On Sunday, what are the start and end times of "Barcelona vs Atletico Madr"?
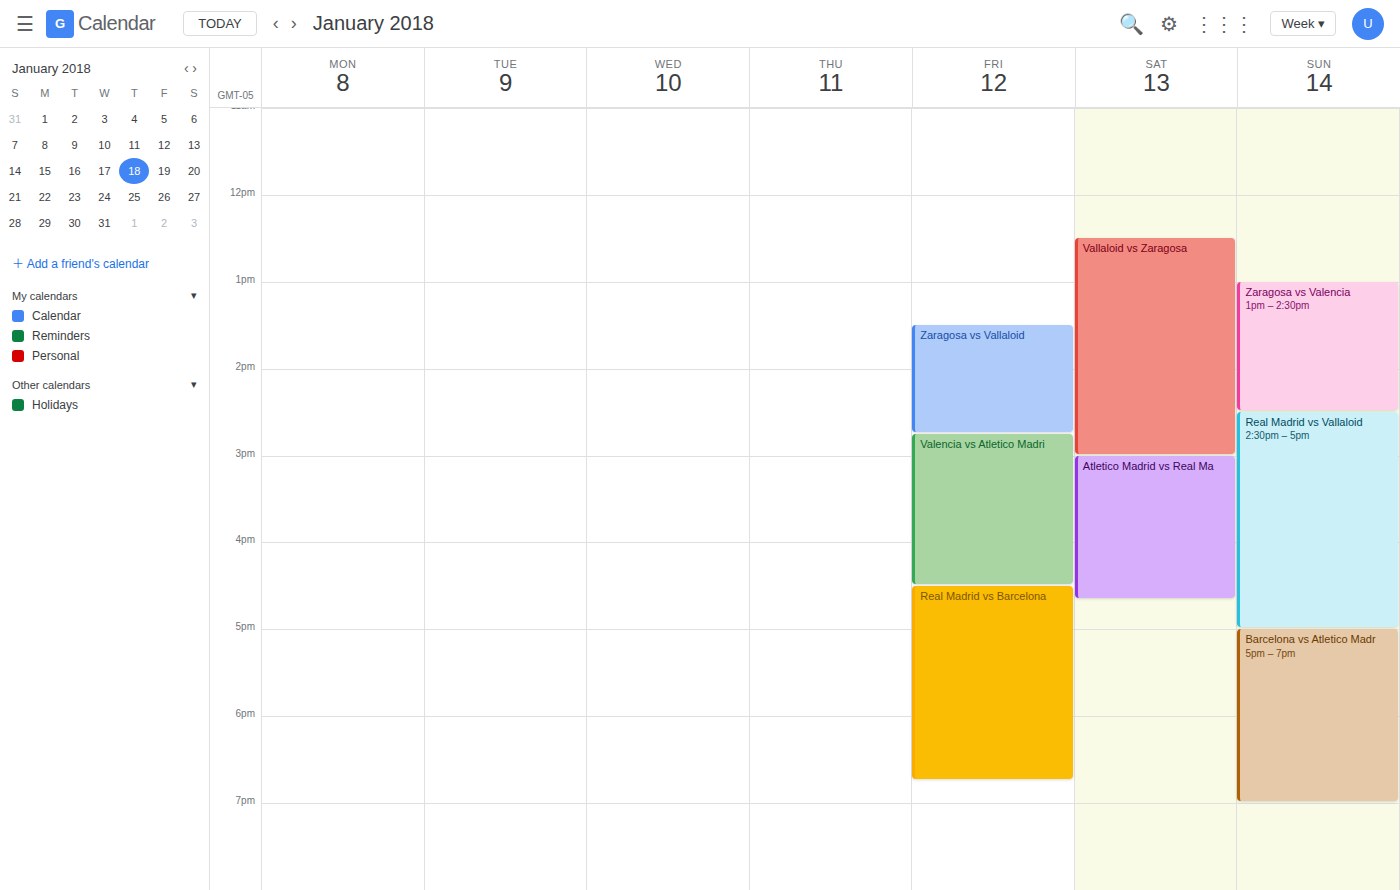
5:00 PM to 7:00 PM